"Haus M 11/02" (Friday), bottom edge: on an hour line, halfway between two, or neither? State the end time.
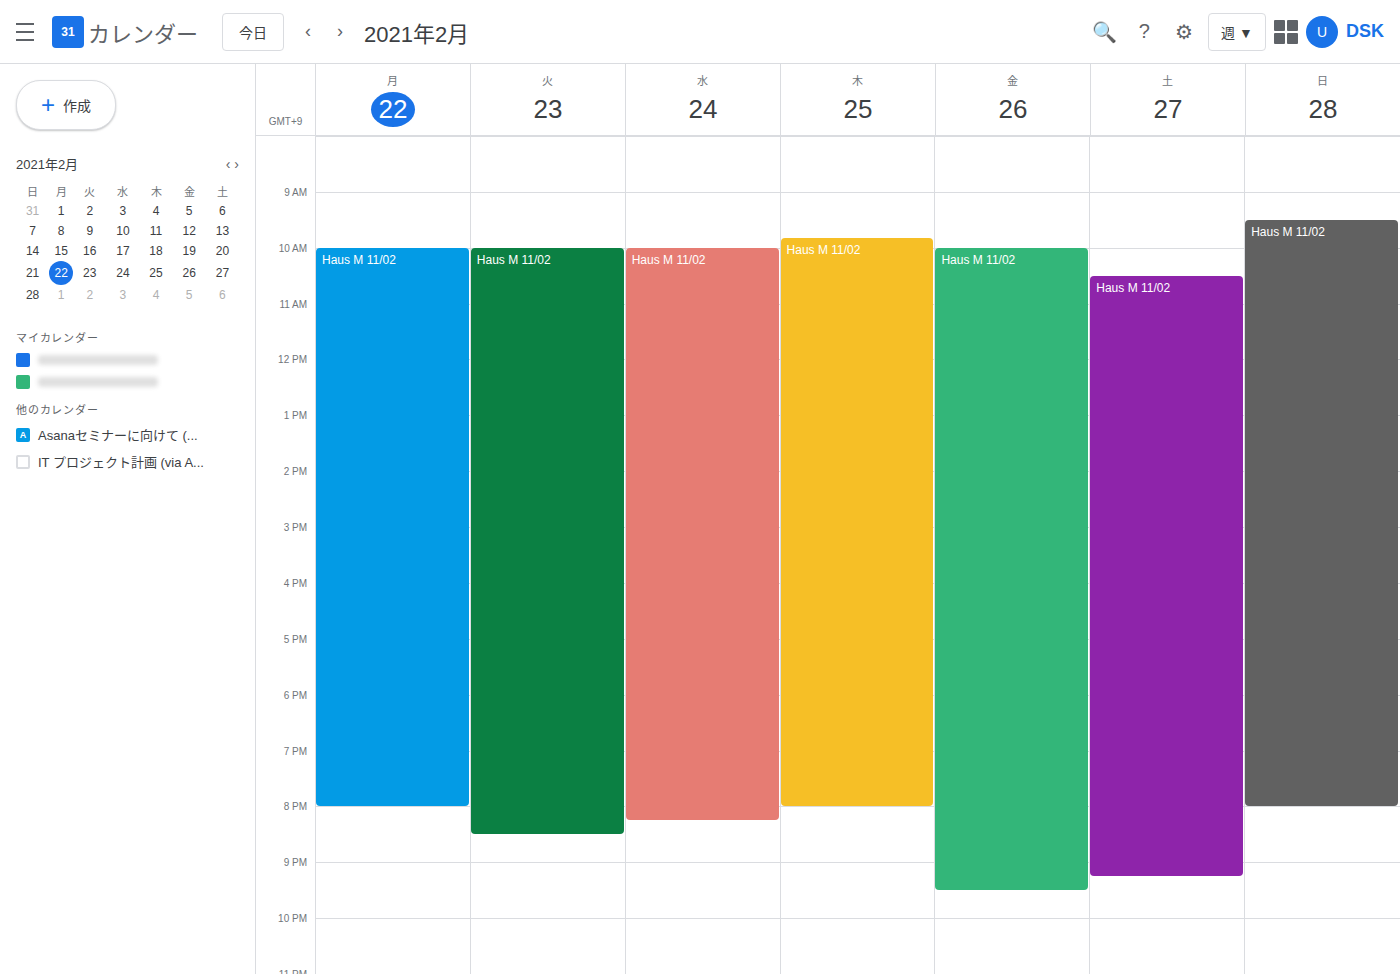
9:30 PM -- halfway between the 9 PM and 10 PM lines.